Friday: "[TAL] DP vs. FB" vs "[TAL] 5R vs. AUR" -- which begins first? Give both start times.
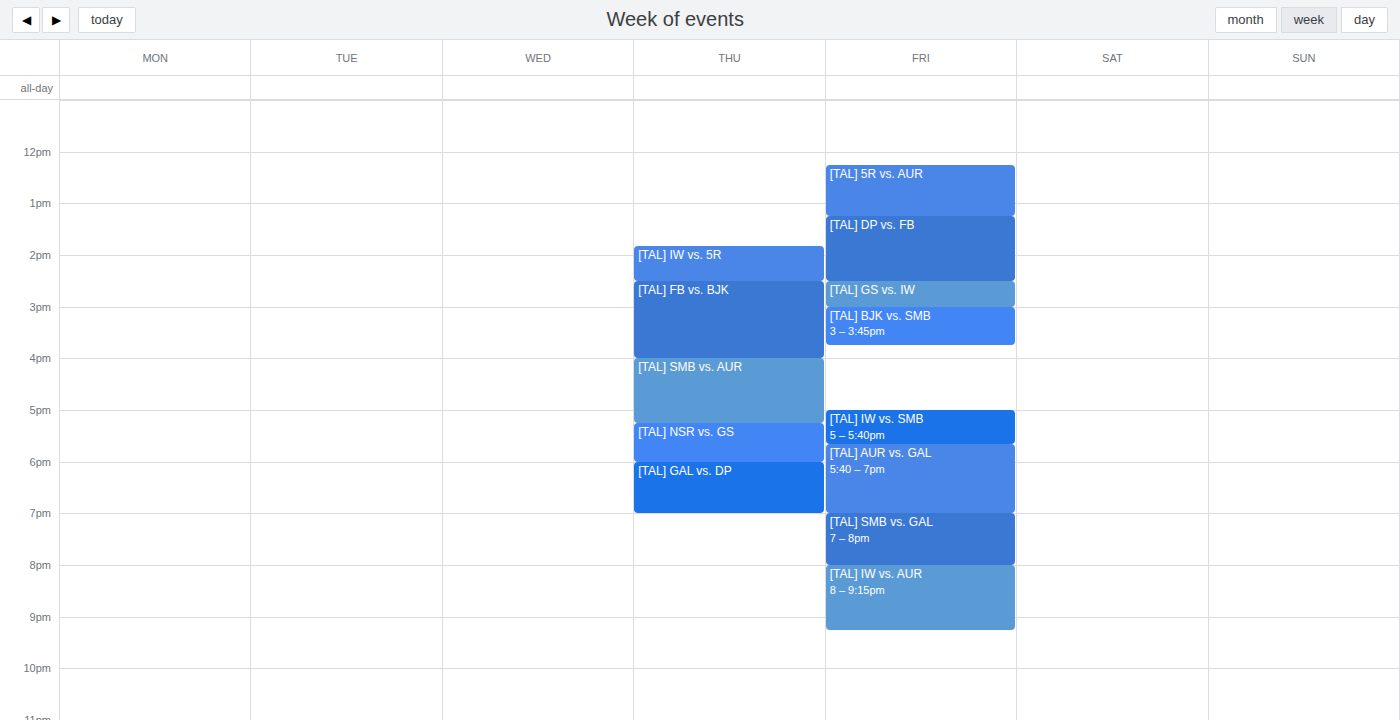
"[TAL] 5R vs. AUR" 12:15 PM; "[TAL] DP vs. FB" 1:15 PM.